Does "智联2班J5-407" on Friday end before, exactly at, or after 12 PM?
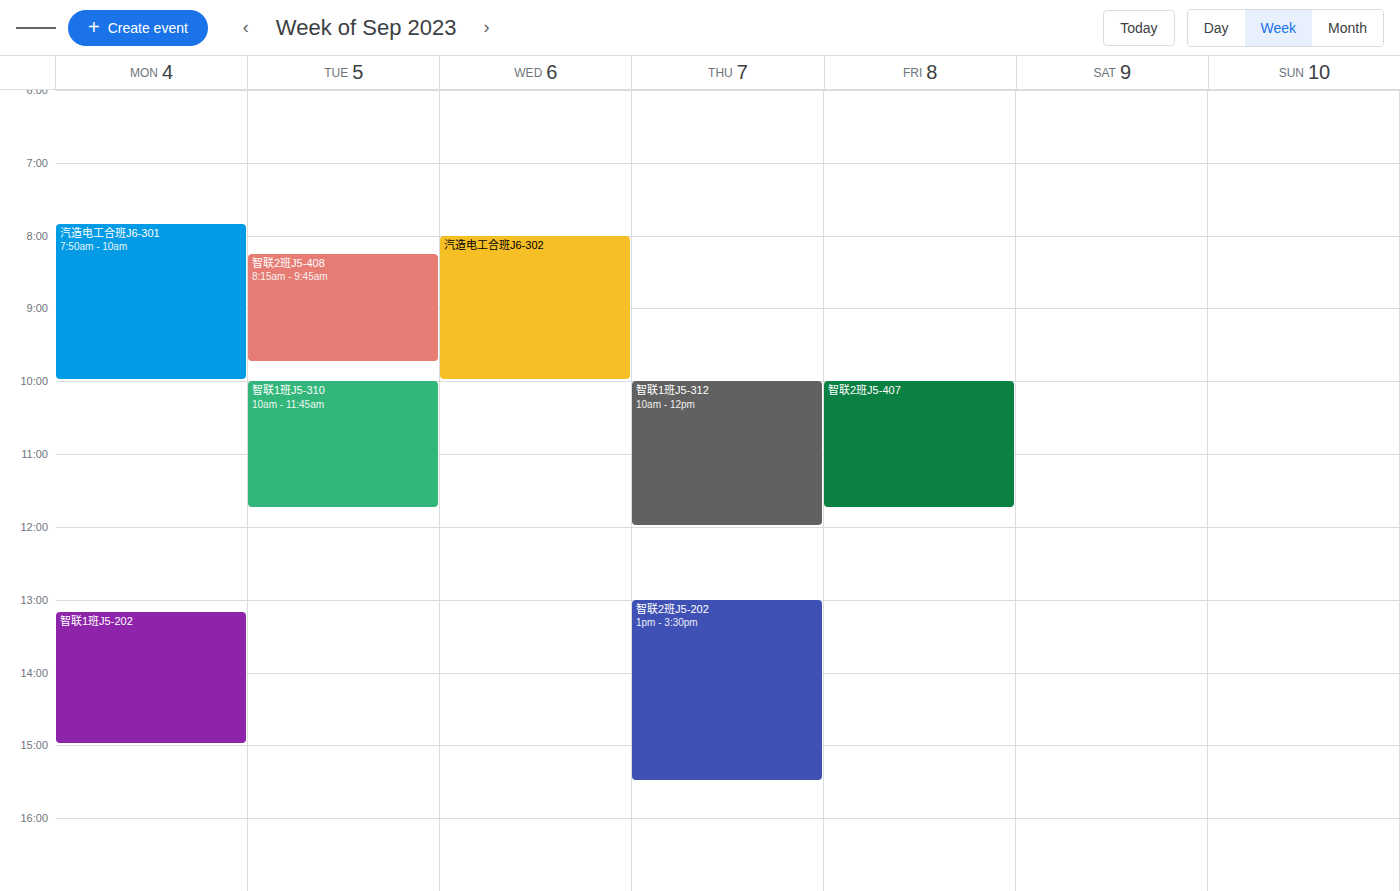
11:45 AM -- before 12 PM, 15 minutes above the 12 PM line.